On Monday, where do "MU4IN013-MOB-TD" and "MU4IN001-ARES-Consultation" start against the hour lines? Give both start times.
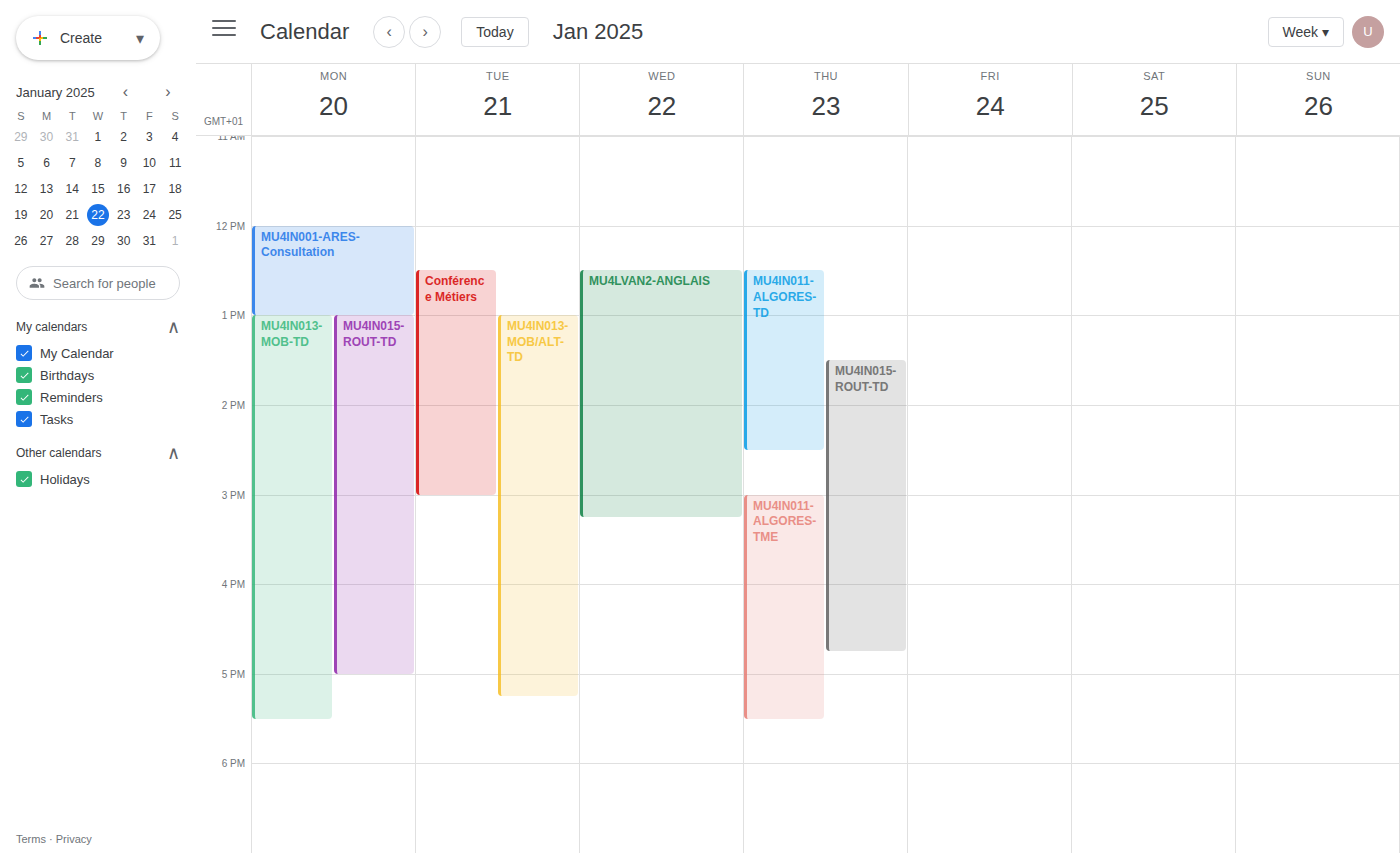
"MU4IN013-MOB-TD": 1:00 PM, exactly on the 1 PM line. "MU4IN001-ARES-Consultation": 12:00 PM, exactly on the 12 PM line.